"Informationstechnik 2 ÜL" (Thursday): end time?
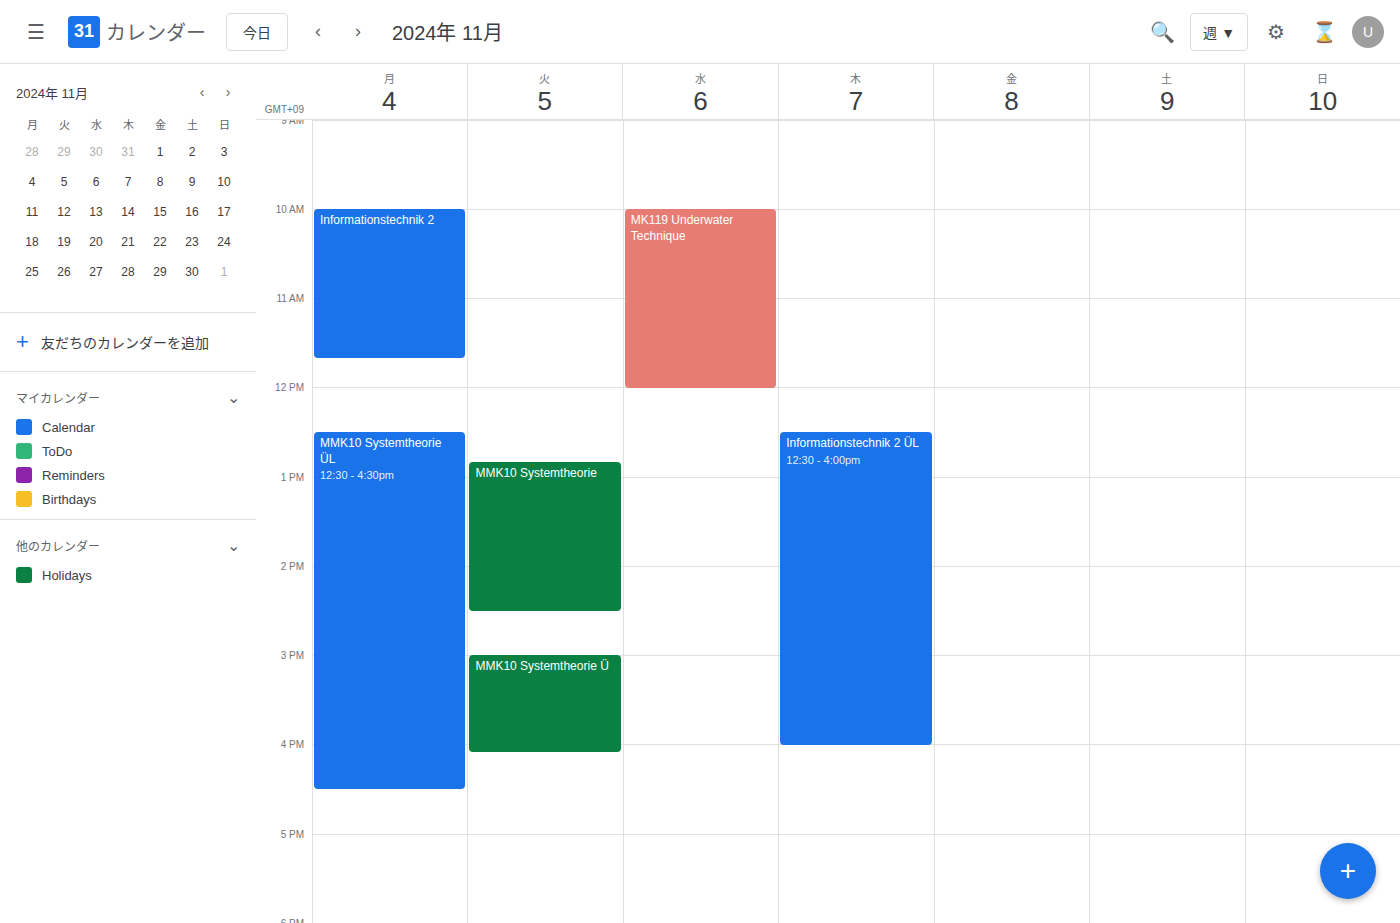
4:00 PM